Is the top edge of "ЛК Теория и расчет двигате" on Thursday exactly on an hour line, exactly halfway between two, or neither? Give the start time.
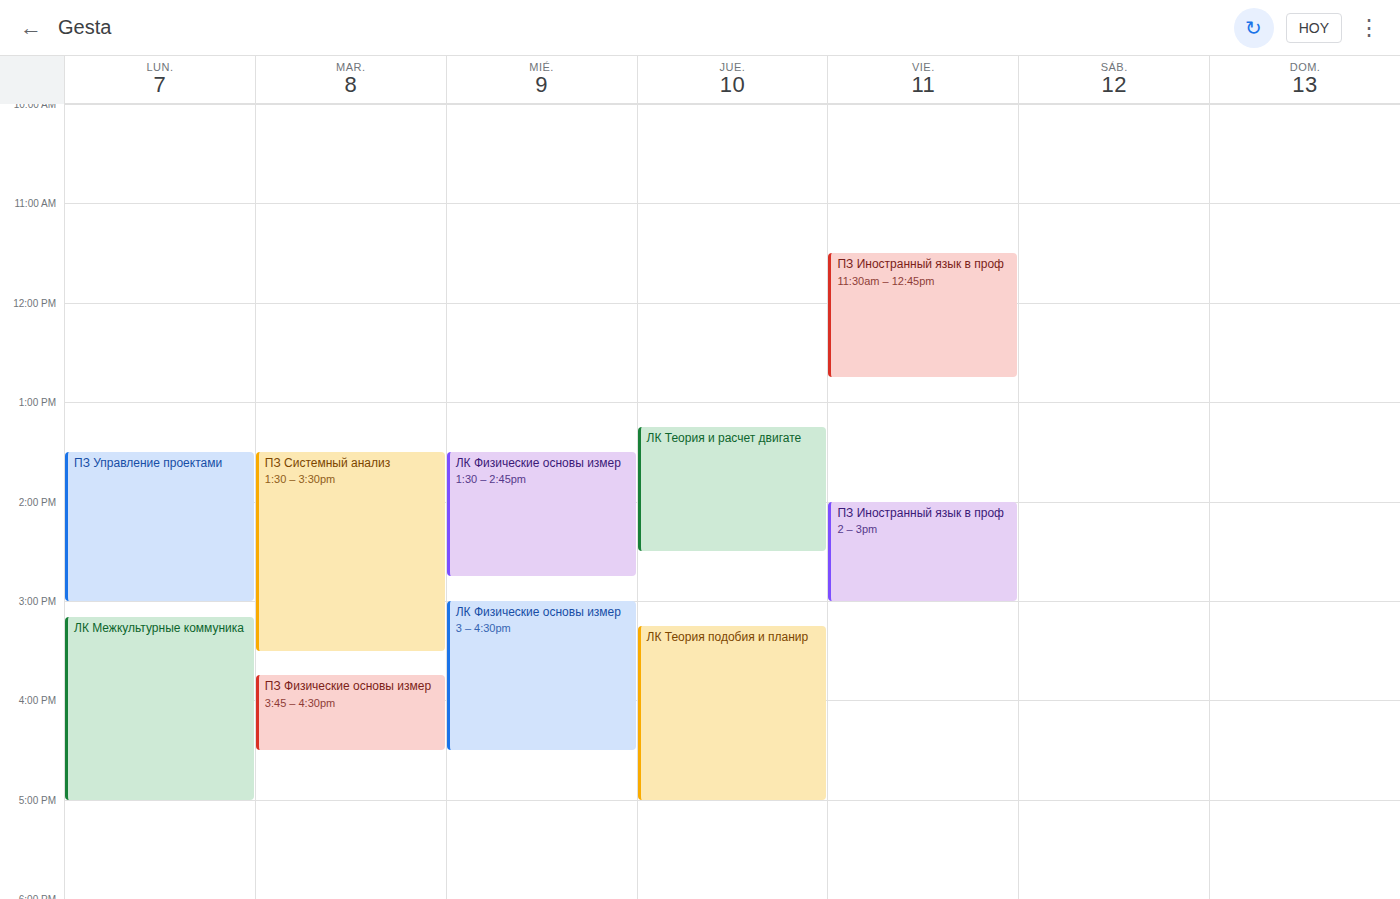
1:15 PM -- neither: a quarter of the way from the 1 PM line to the 2 PM line.